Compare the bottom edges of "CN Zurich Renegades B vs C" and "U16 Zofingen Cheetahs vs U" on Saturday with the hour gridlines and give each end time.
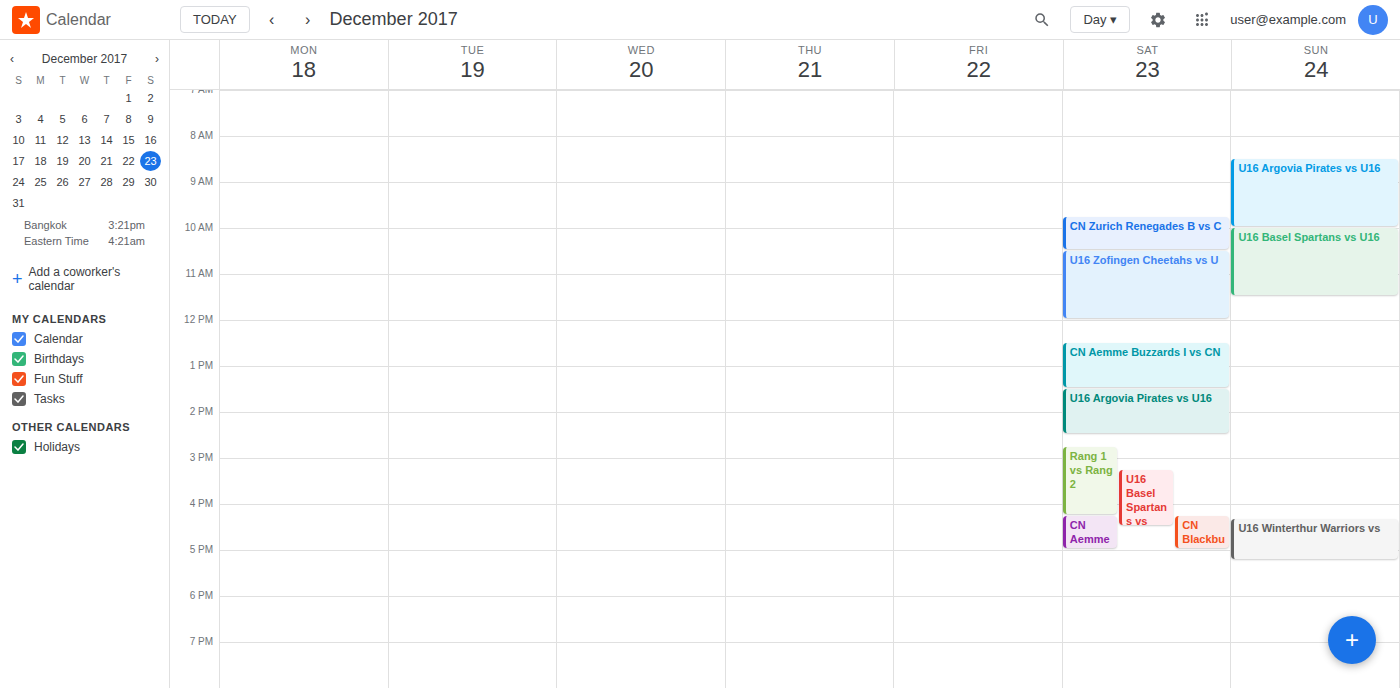
"CN Zurich Renegades B vs C": 10:30 AM, halfway between the 10 AM and 11 AM lines. "U16 Zofingen Cheetahs vs U": 12:00 PM, exactly on the 12 PM line.